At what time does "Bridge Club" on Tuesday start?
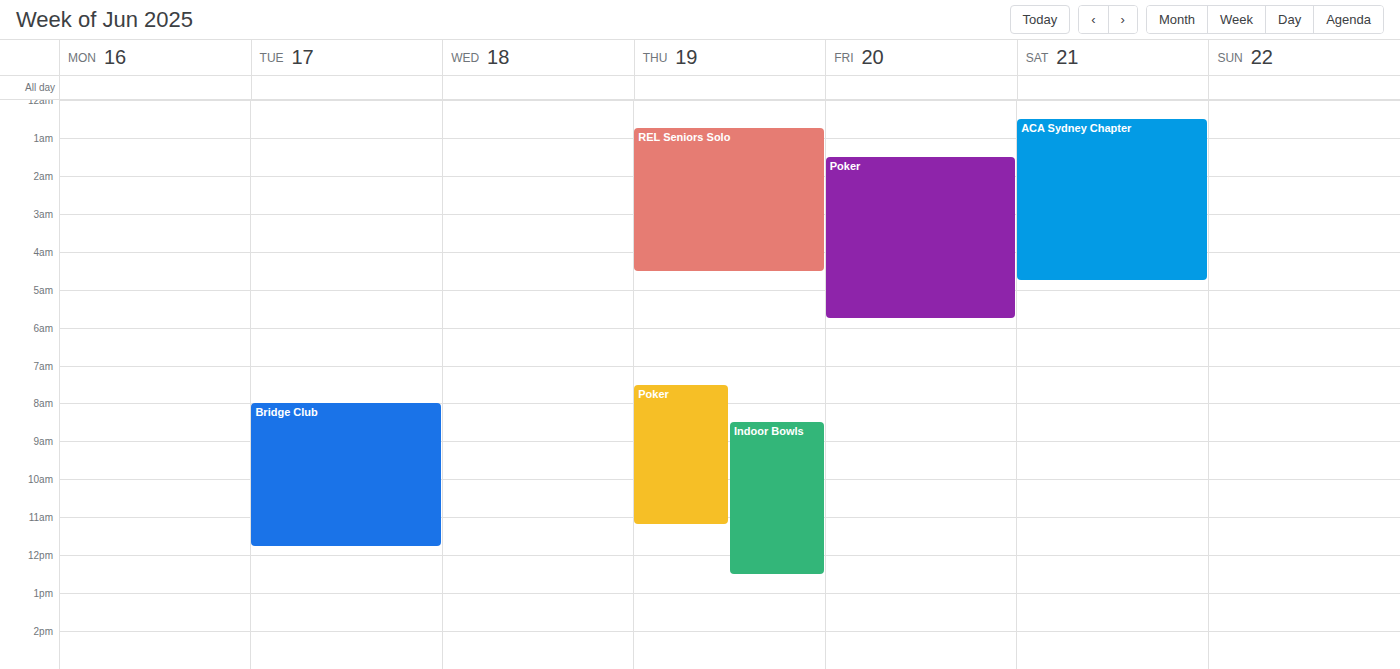
8:00 AM